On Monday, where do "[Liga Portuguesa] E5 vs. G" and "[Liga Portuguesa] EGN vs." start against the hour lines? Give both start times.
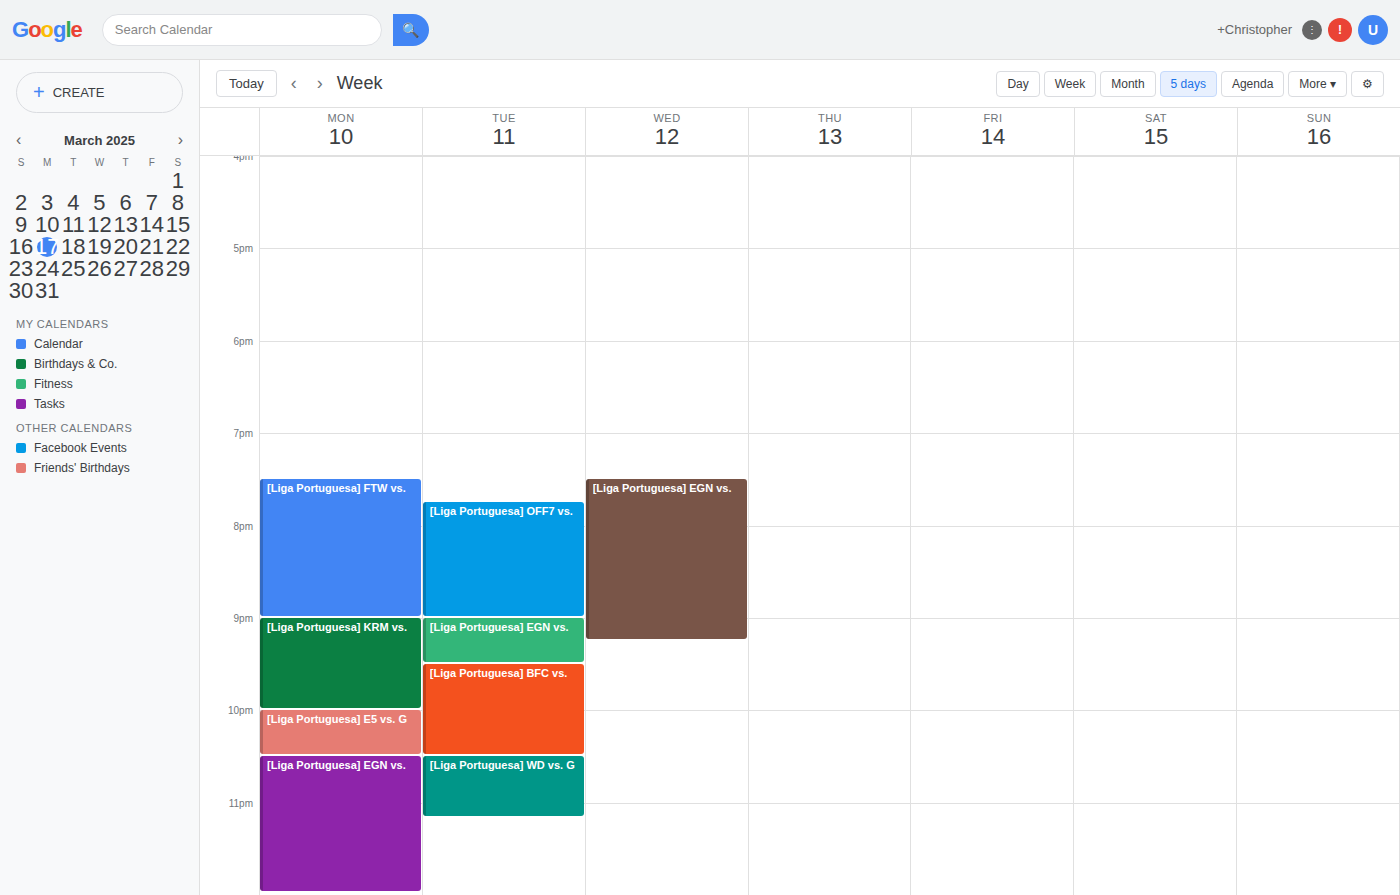
"[Liga Portuguesa] E5 vs. G": 22:00, exactly on the 22:00 line. "[Liga Portuguesa] EGN vs.": 22:30, halfway between the 22:00 and 23:00 lines.